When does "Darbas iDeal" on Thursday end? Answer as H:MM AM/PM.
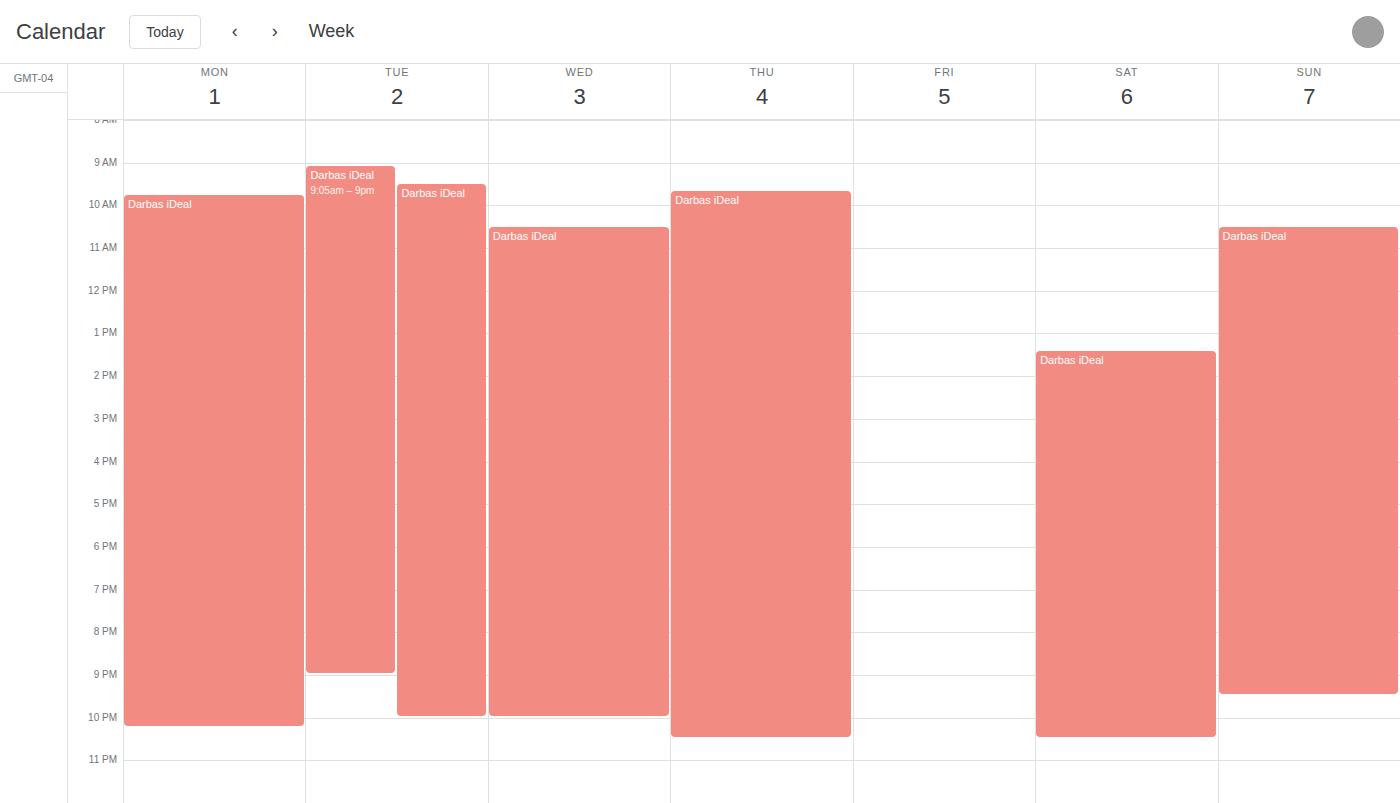
10:30 PM